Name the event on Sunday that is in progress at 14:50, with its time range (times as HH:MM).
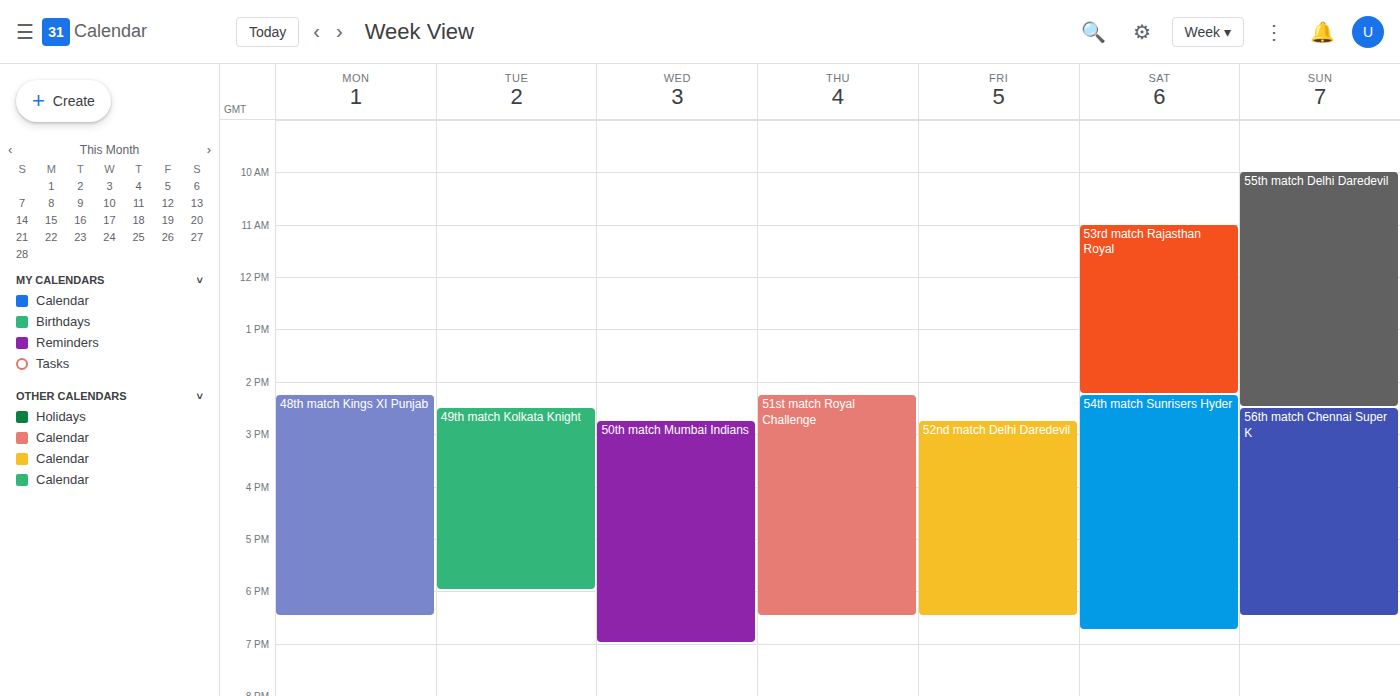
"56th match Chennai Super K", 14:30 to 18:30